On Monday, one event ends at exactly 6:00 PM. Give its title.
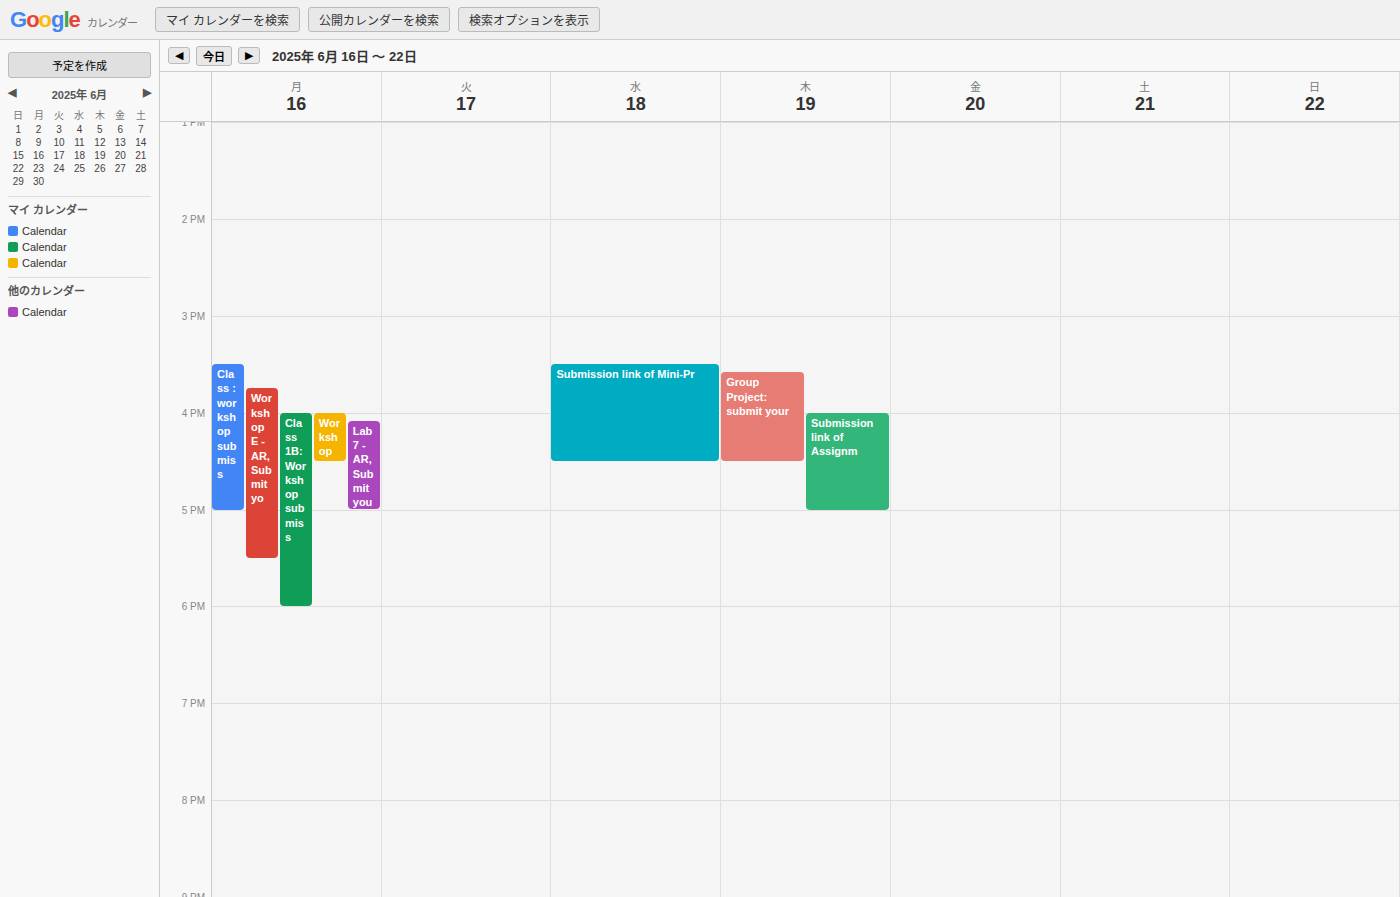
"Class 1B: Workshop submiss"